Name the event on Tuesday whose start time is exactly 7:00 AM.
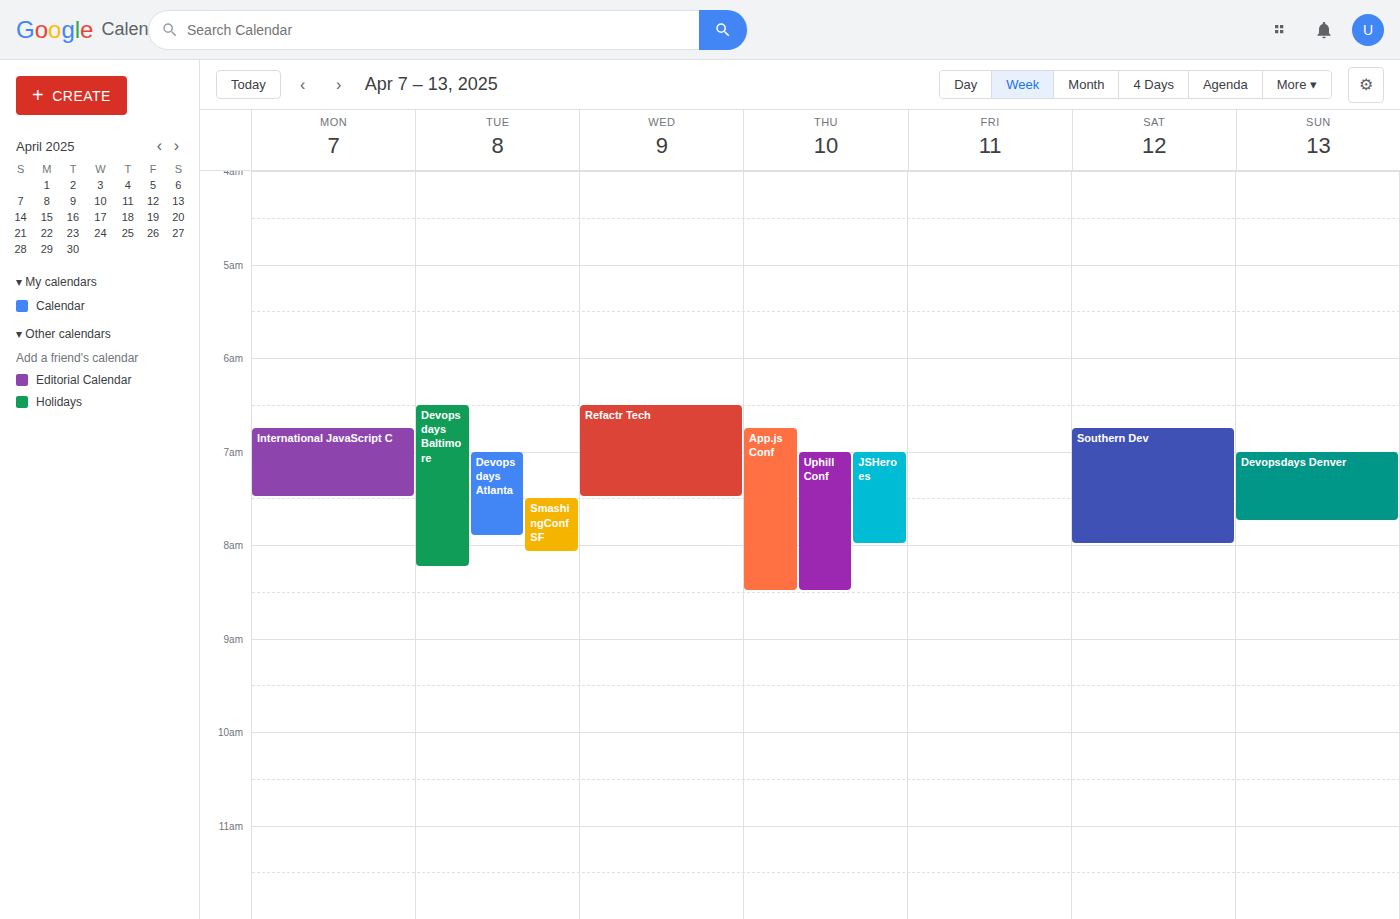
"Devopsdays Atlanta"